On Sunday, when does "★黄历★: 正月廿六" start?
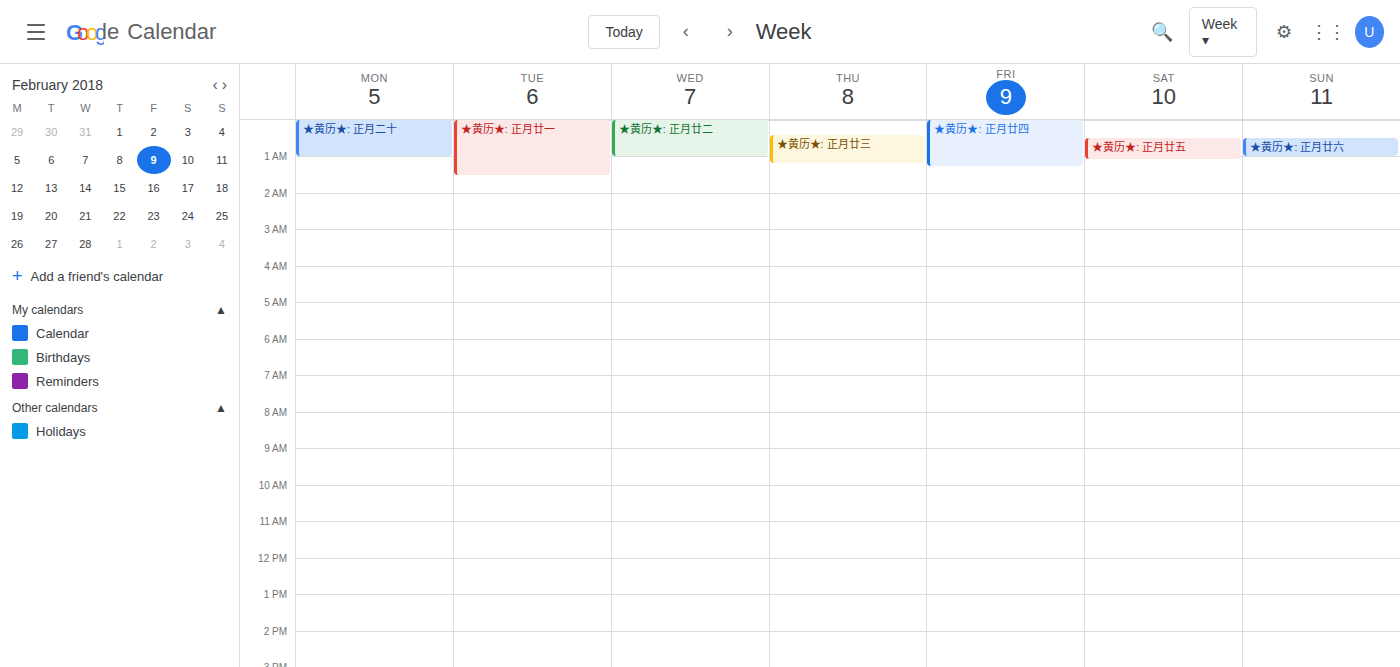
12:30 AM